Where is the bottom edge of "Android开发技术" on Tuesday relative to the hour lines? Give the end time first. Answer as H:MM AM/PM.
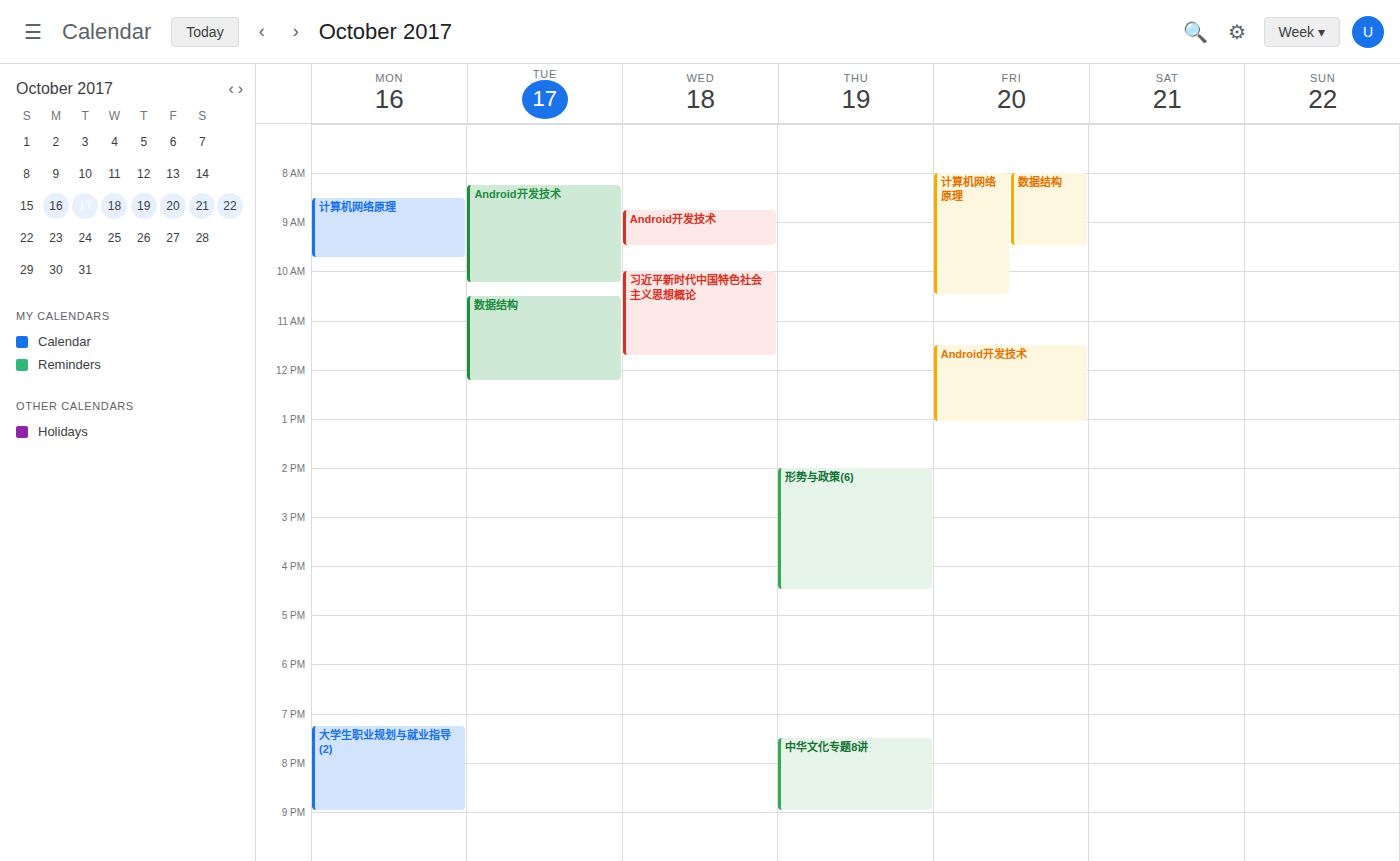
10:15 AM -- neither: a quarter of the way from the 10 AM line to the 11 AM line.